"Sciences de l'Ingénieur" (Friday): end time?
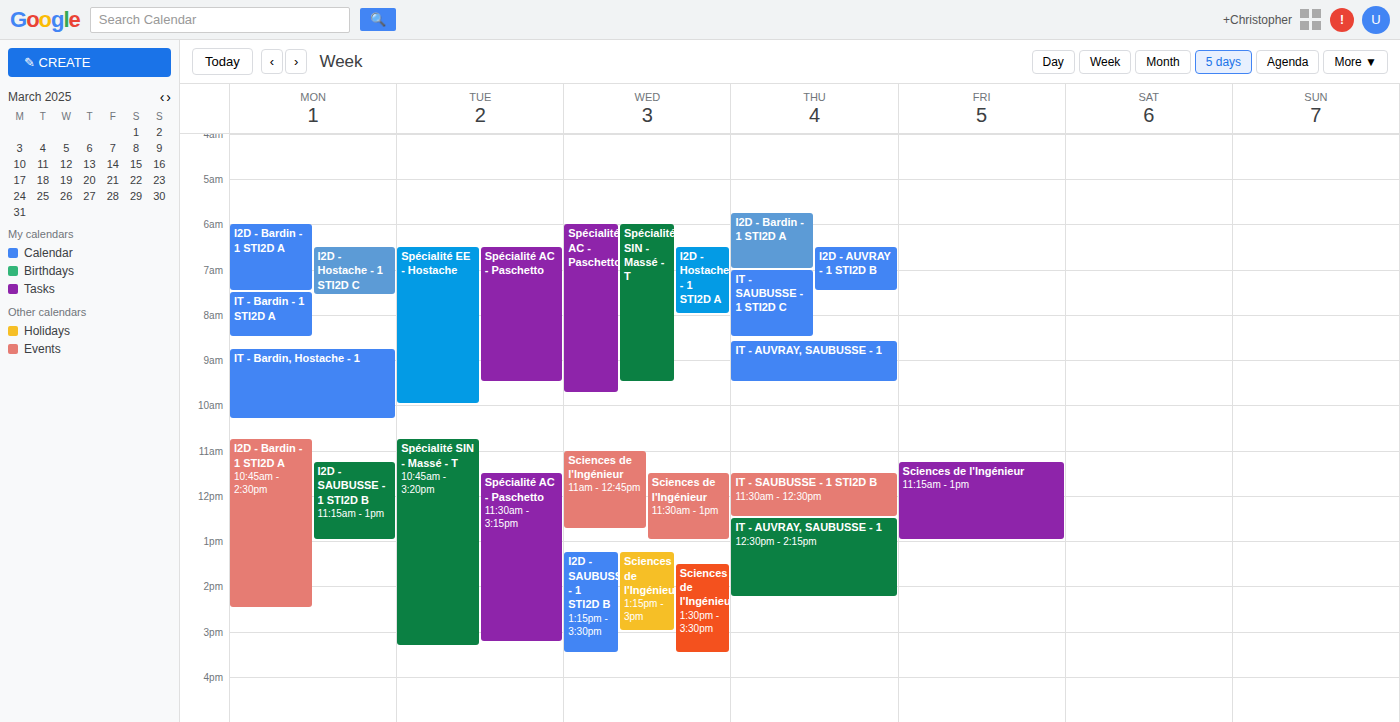
1:00 PM